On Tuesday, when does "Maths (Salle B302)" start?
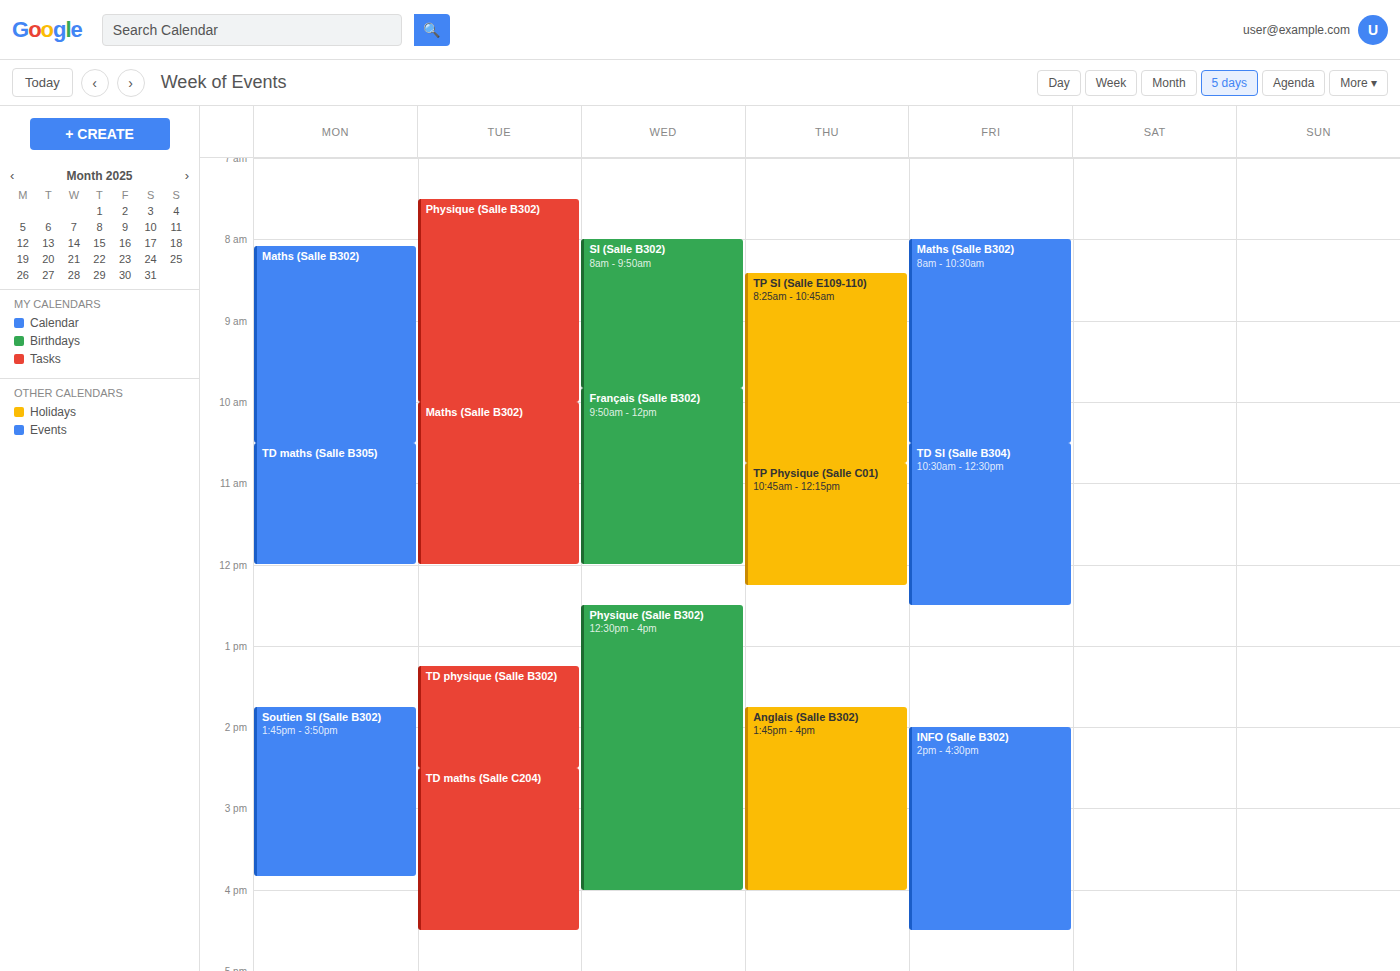
10:00